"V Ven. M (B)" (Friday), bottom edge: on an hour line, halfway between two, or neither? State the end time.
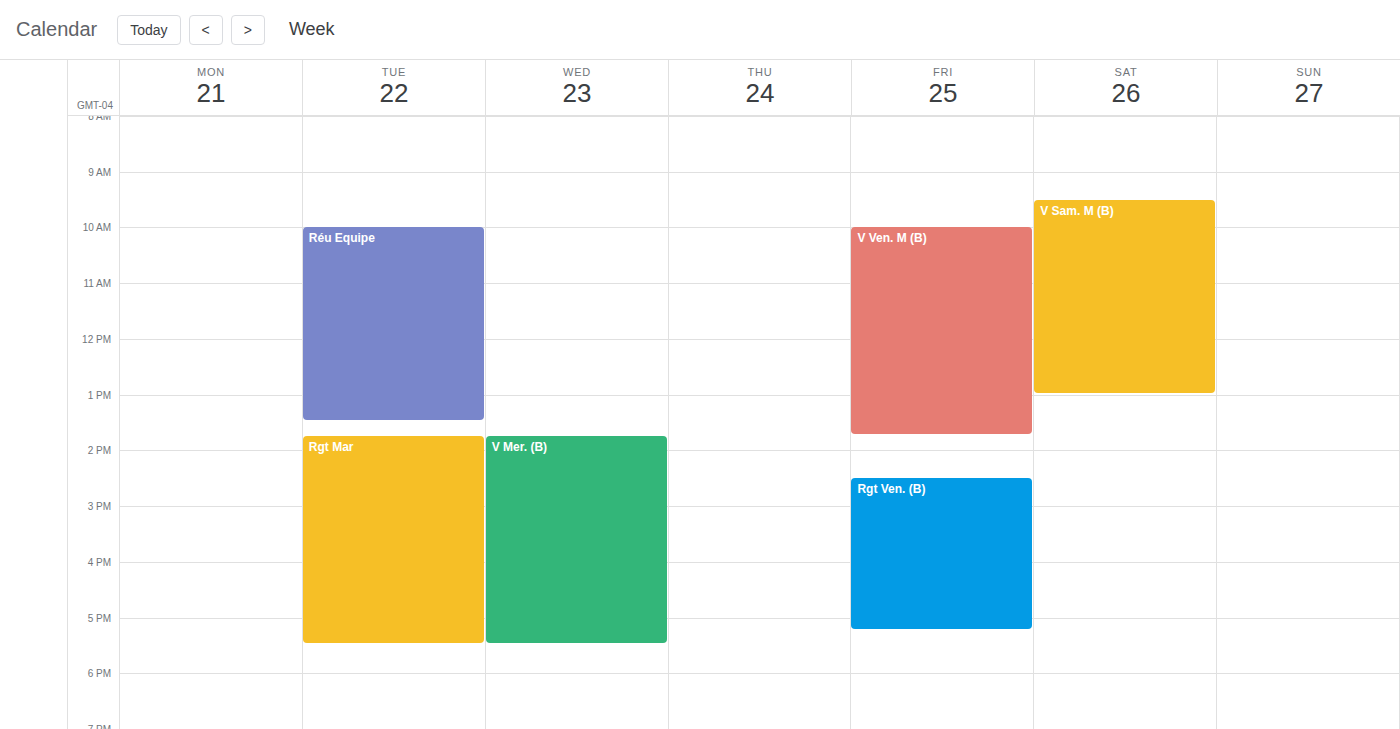
1:45 PM -- neither: three quarters of the way from the 1 PM line to the 2 PM line.